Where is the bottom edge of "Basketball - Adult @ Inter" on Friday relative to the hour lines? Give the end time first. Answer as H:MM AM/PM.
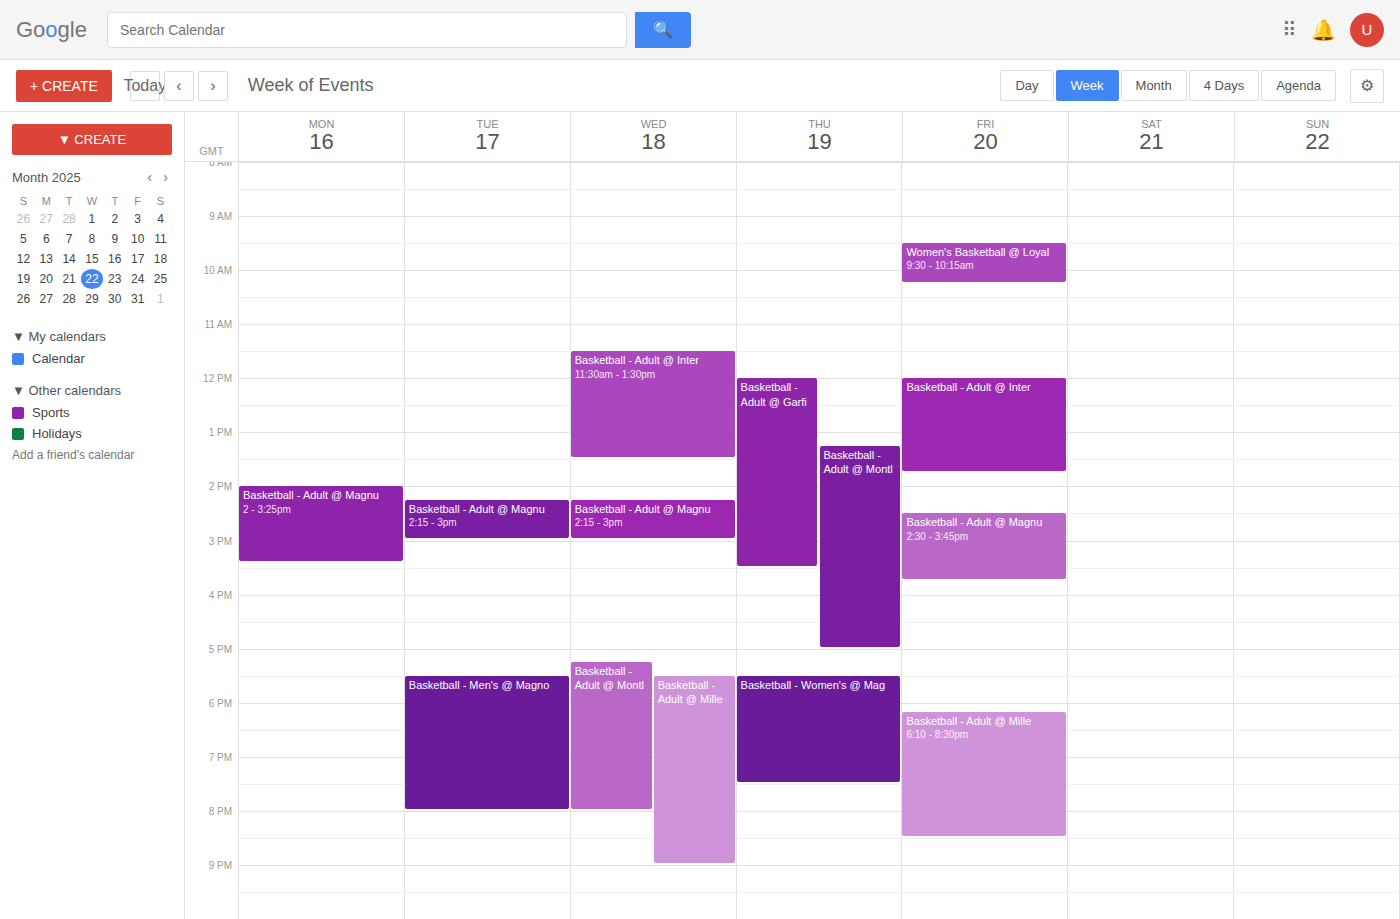
1:45 PM -- neither: three quarters of the way from the 1 PM line to the 2 PM line.